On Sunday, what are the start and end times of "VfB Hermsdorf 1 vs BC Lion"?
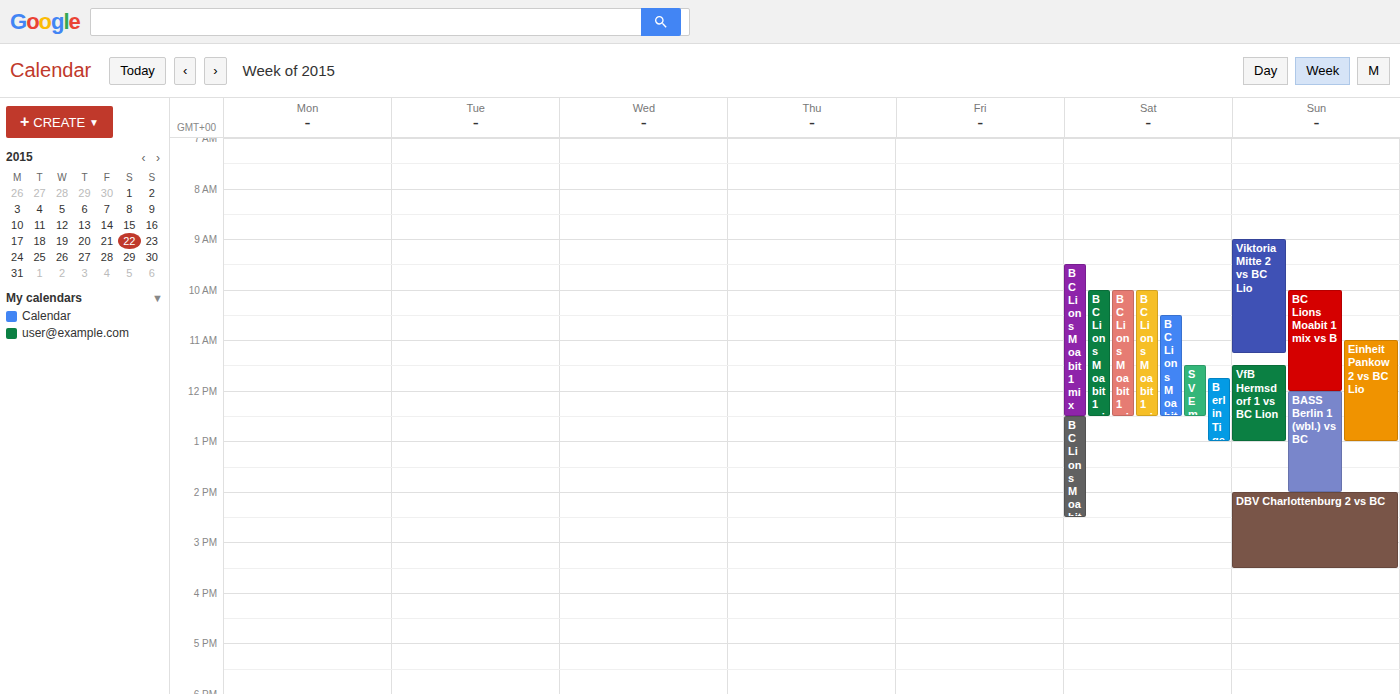
11:30 AM to 1:00 PM